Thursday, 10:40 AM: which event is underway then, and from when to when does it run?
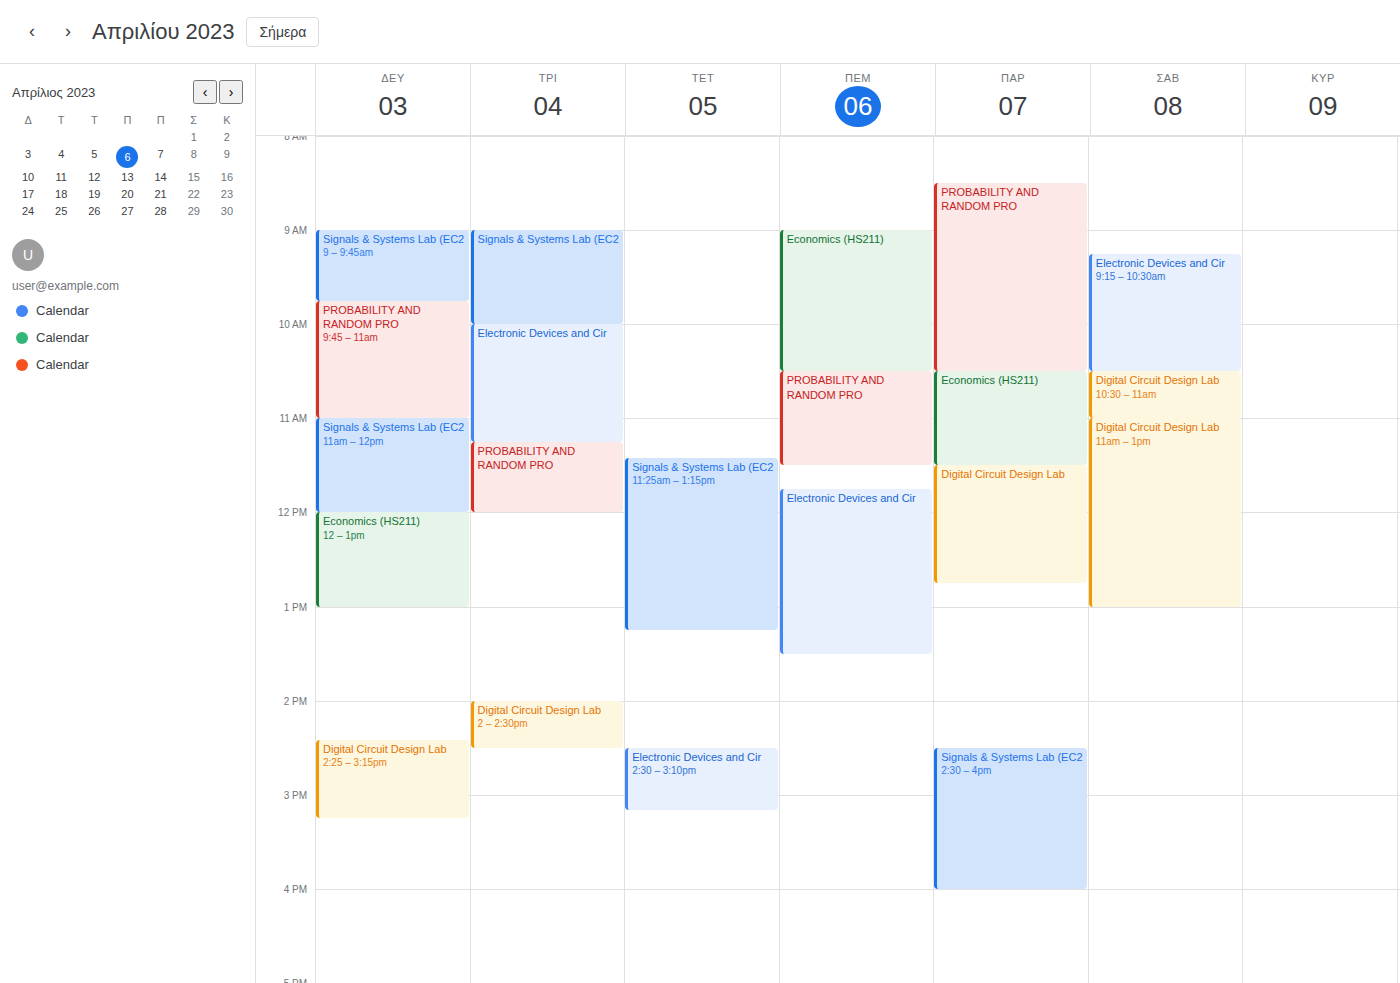
"PROBABILITY AND RANDOM PRO", 10:30 AM to 11:30 AM